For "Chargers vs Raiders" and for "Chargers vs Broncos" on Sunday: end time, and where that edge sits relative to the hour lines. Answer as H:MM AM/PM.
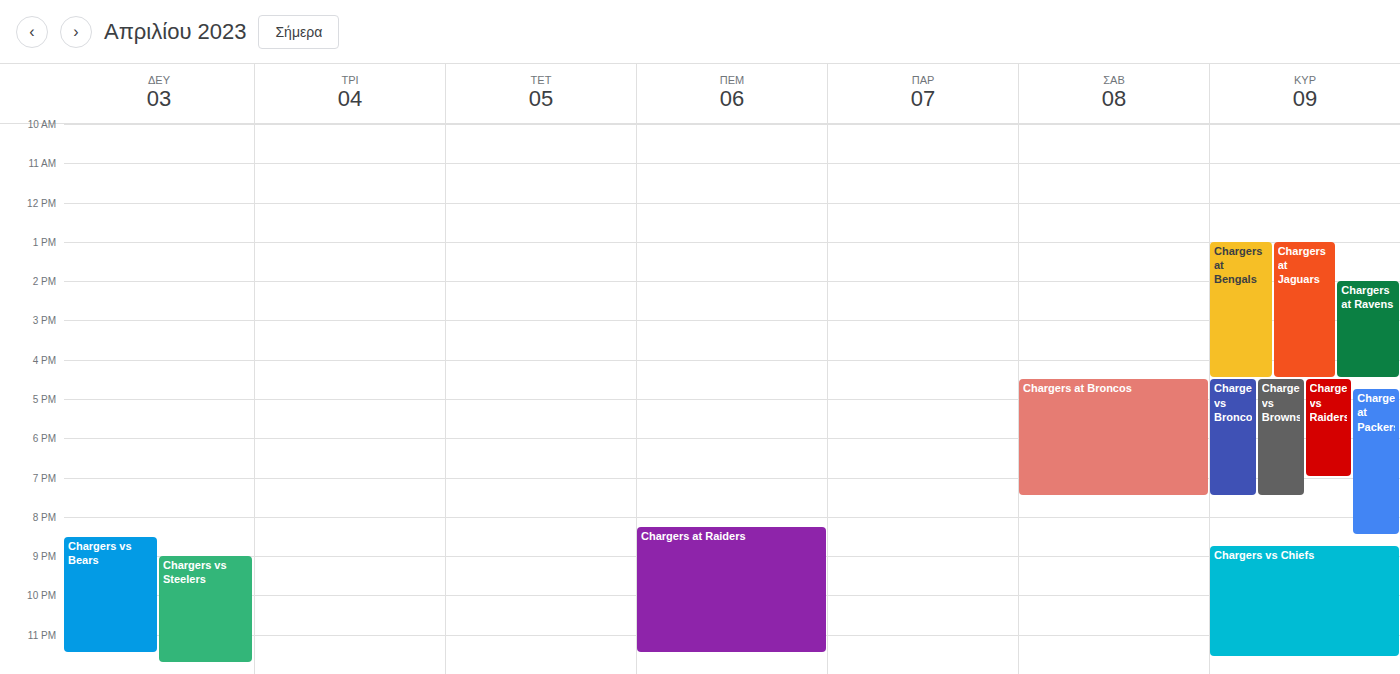
"Chargers vs Raiders": 7:00 PM, exactly on the 7 PM line. "Chargers vs Broncos": 7:30 PM, halfway between the 7 PM and 8 PM lines.